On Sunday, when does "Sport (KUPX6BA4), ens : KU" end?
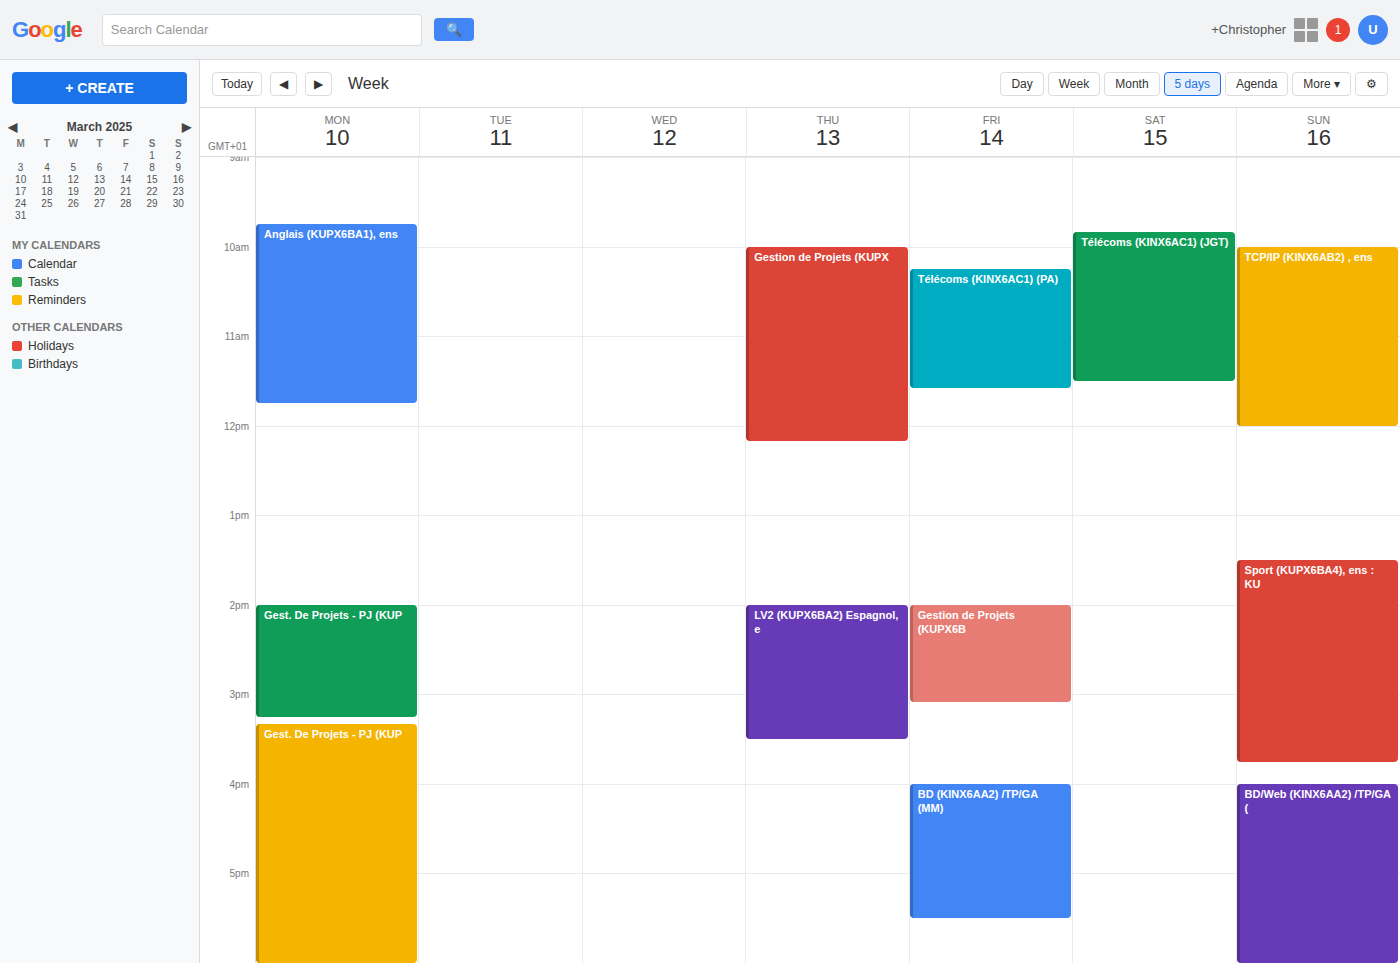
3:45 PM